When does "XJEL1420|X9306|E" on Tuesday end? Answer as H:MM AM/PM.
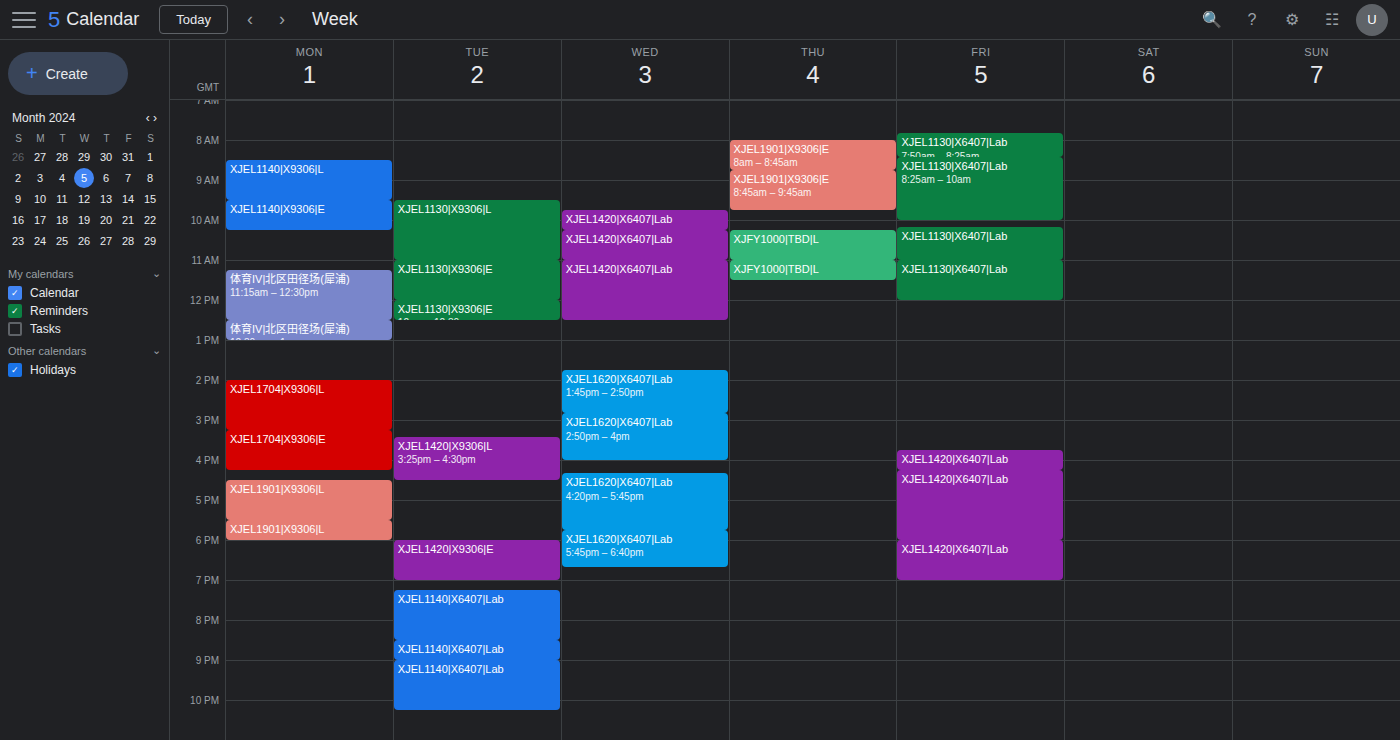
7:00 PM